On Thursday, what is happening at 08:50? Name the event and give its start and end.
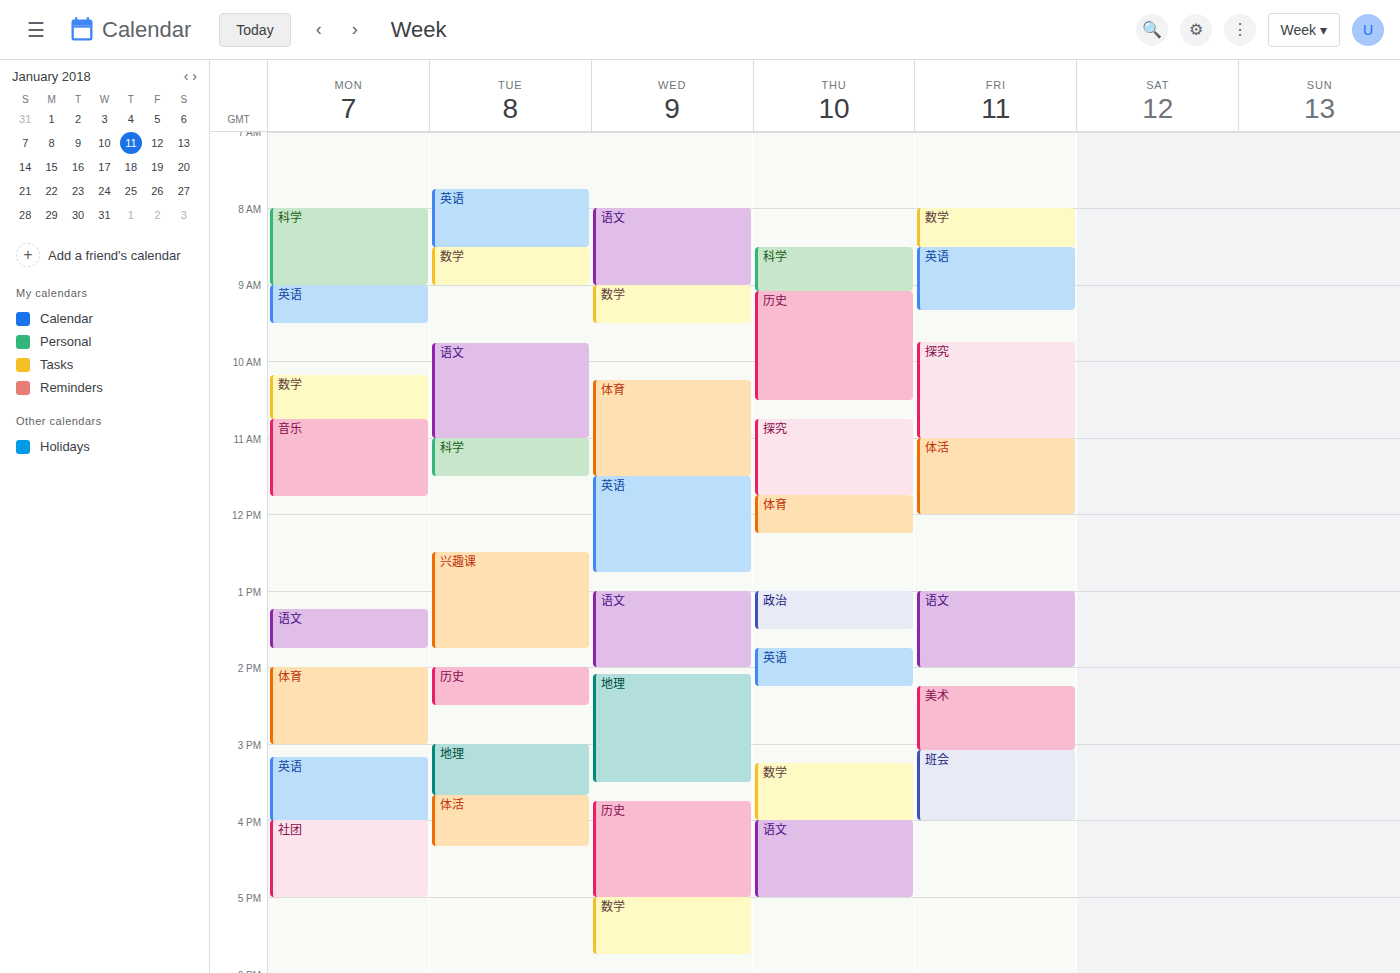
"科学", 08:30 to 09:05